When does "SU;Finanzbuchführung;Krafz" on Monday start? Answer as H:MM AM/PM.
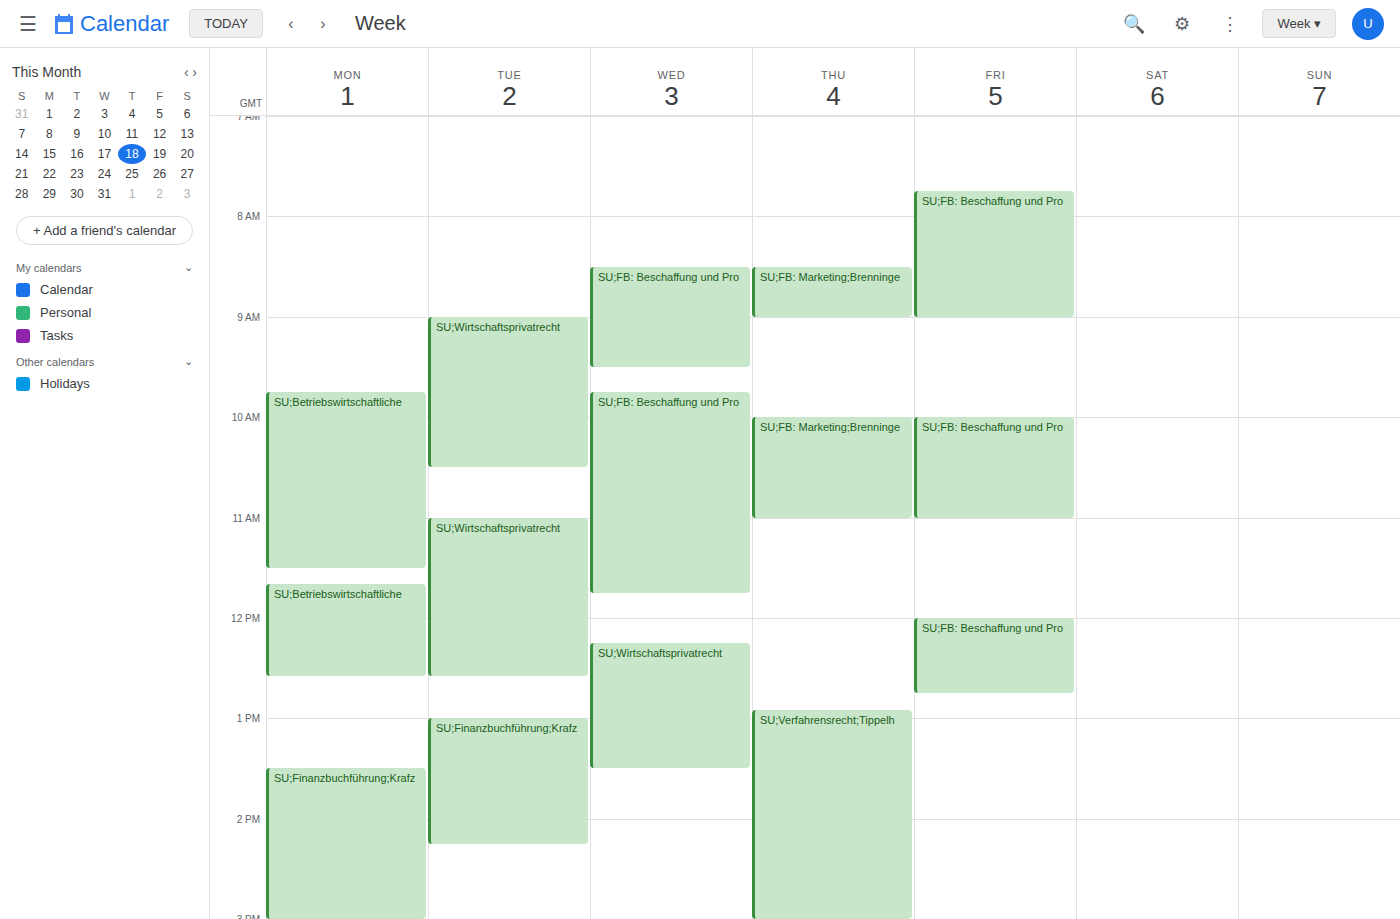
1:30 PM